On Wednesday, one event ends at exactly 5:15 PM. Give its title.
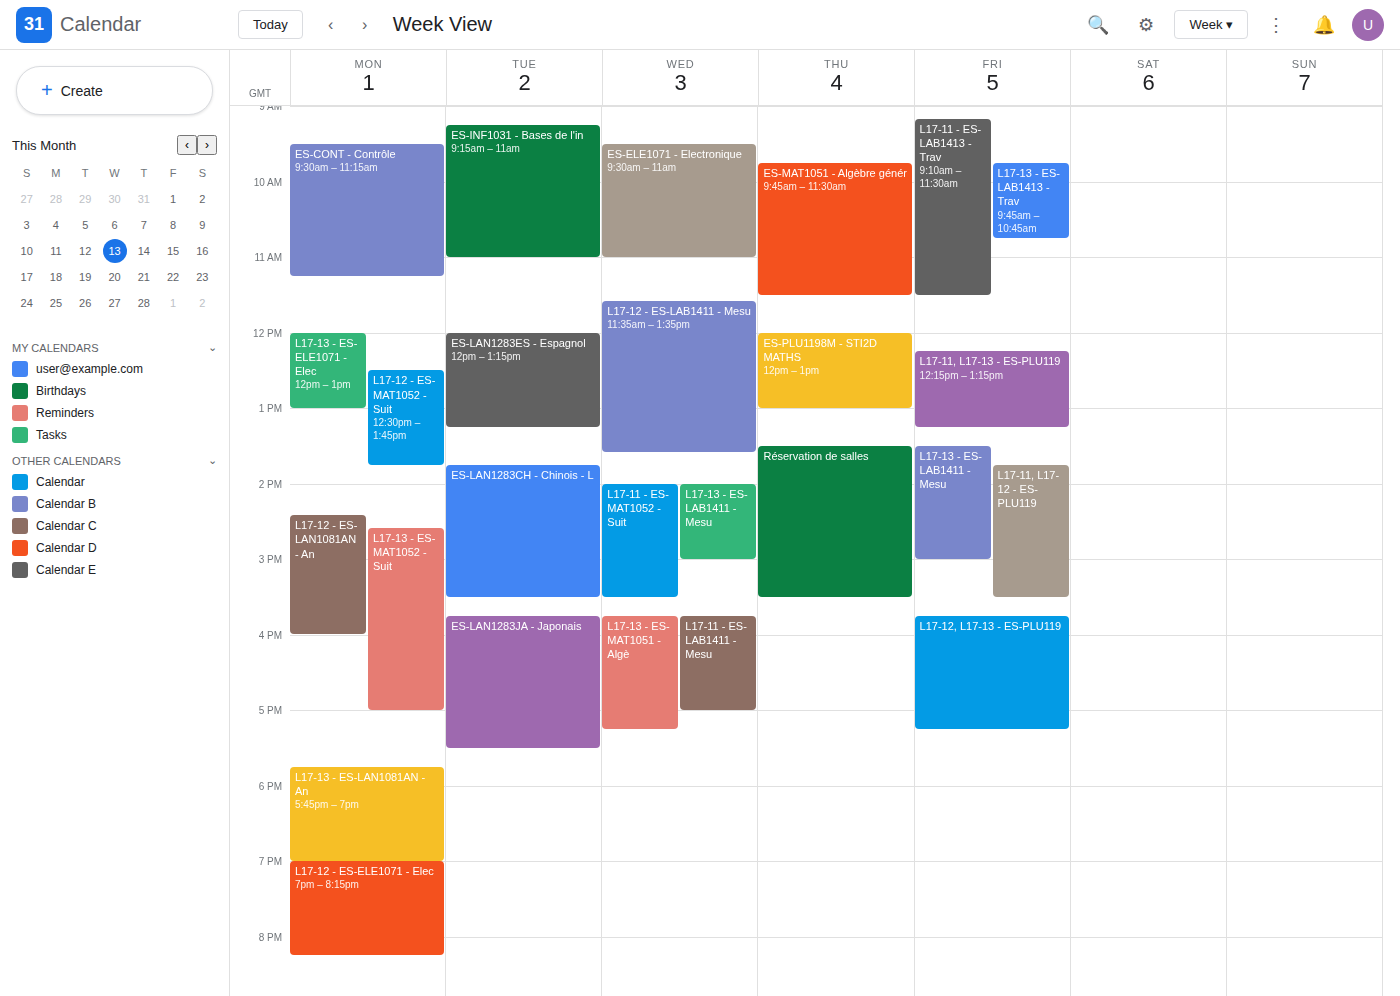
"L17-13 - ES-MAT1051 - Algè"